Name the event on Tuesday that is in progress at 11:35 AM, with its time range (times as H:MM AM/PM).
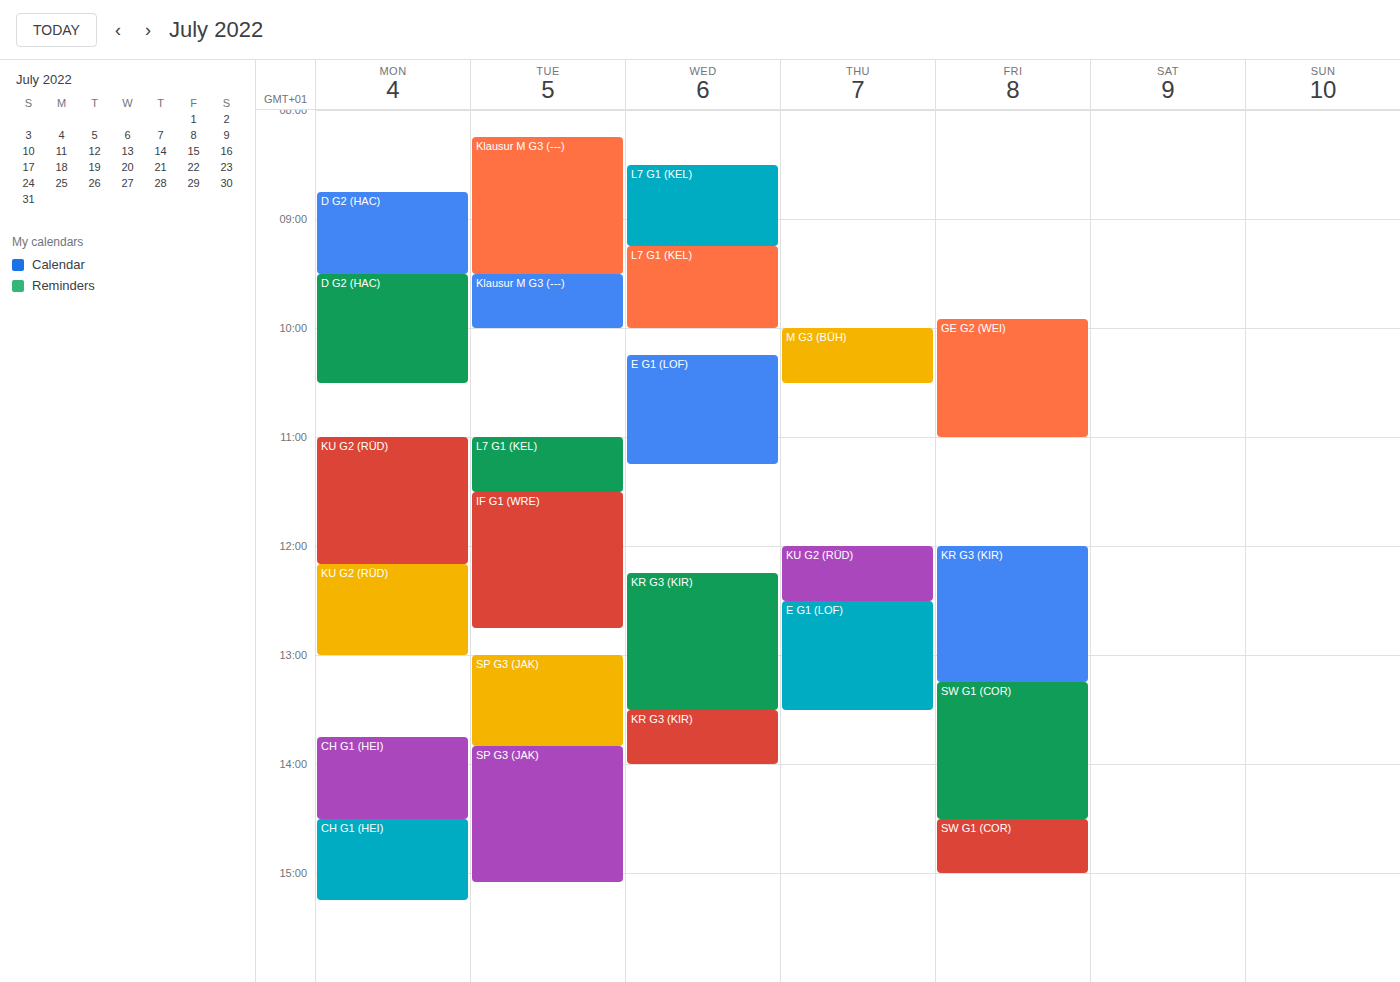
"IF G1 (WRE)", 11:30 AM to 12:45 PM